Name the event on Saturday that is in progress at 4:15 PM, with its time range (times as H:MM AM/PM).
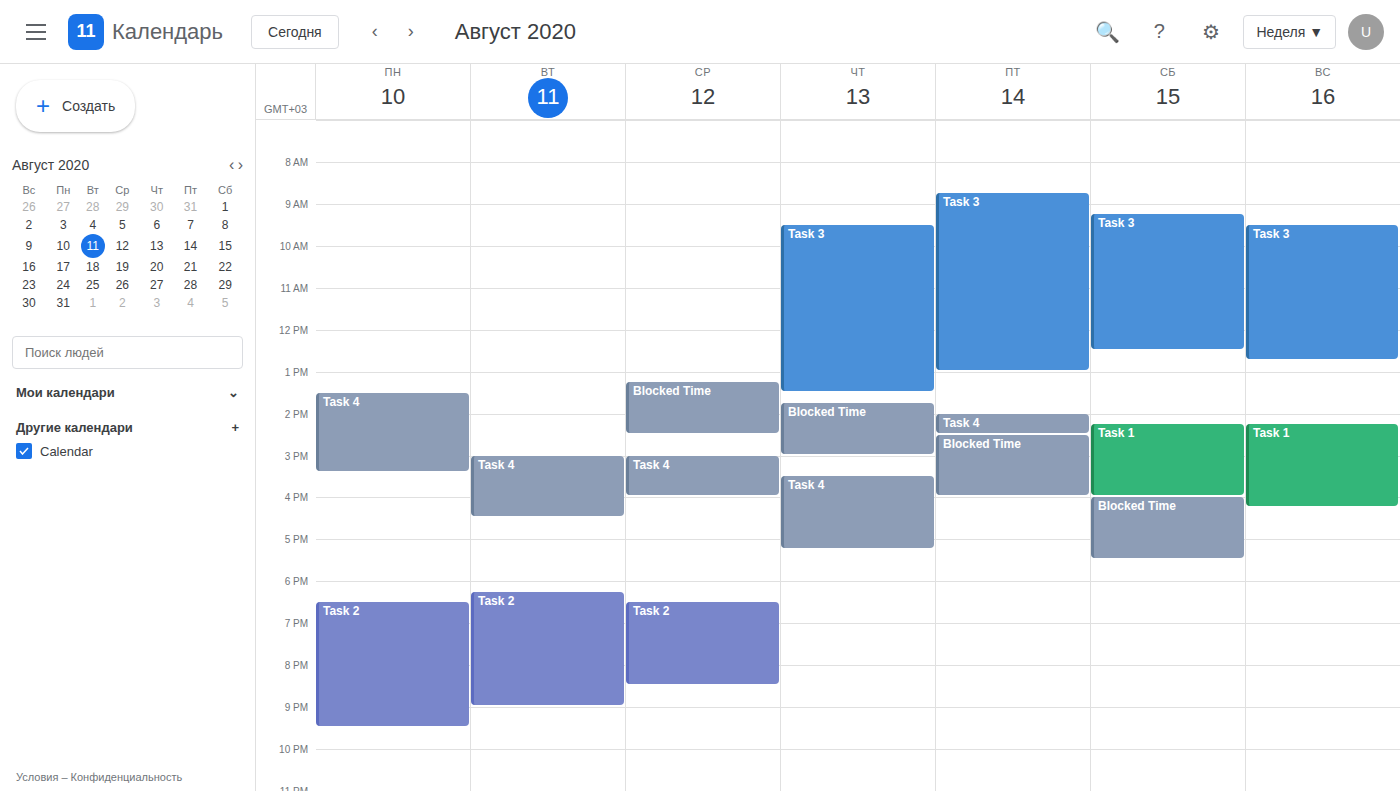
"Blocked Time", 4:00 PM to 5:30 PM